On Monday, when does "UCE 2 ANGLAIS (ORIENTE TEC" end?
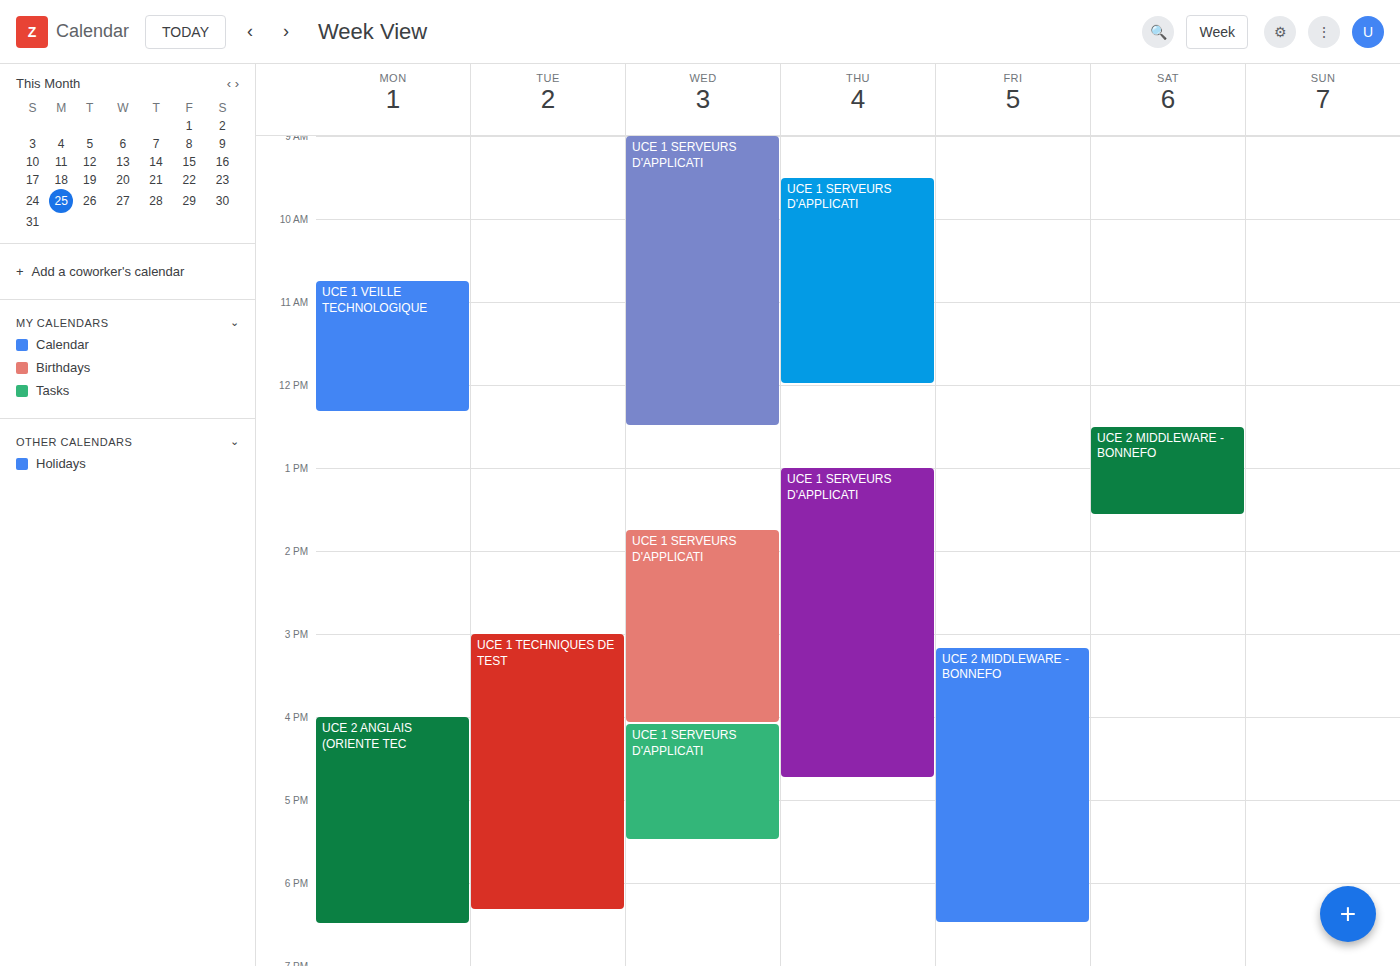
6:30 PM